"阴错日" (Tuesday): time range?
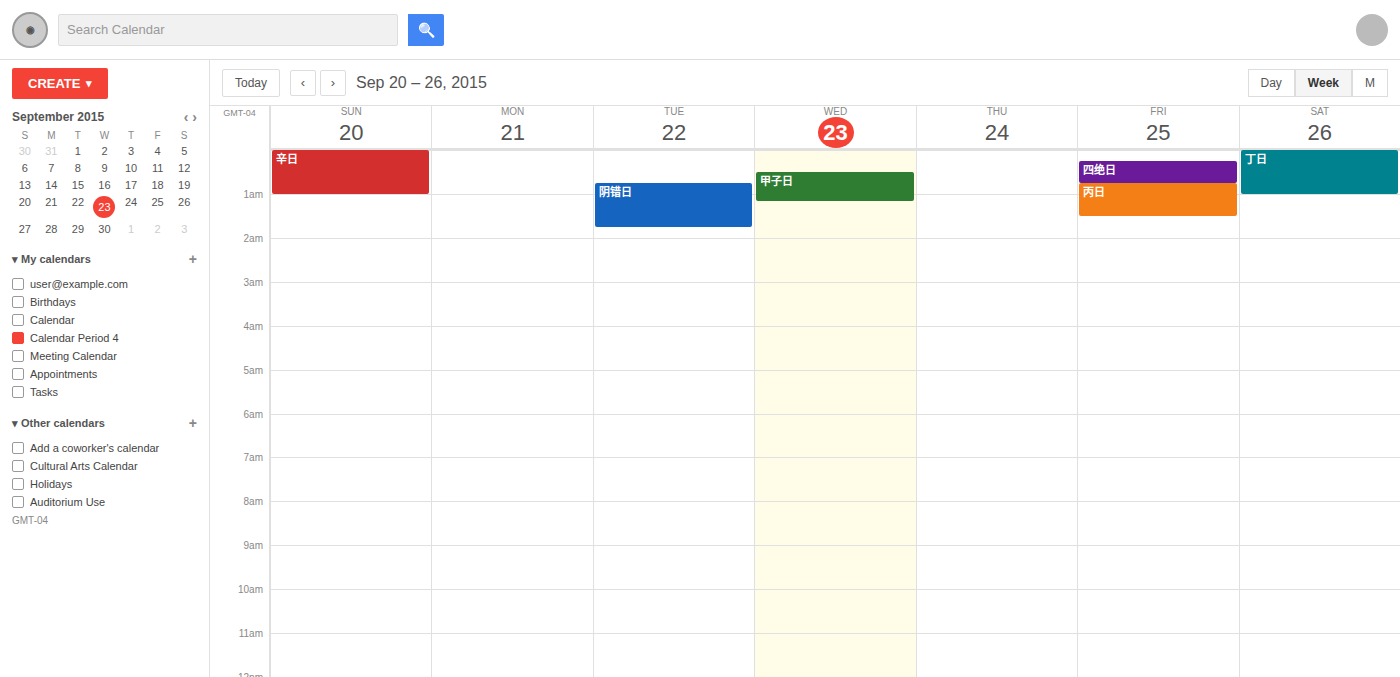
12:45 AM to 1:45 AM